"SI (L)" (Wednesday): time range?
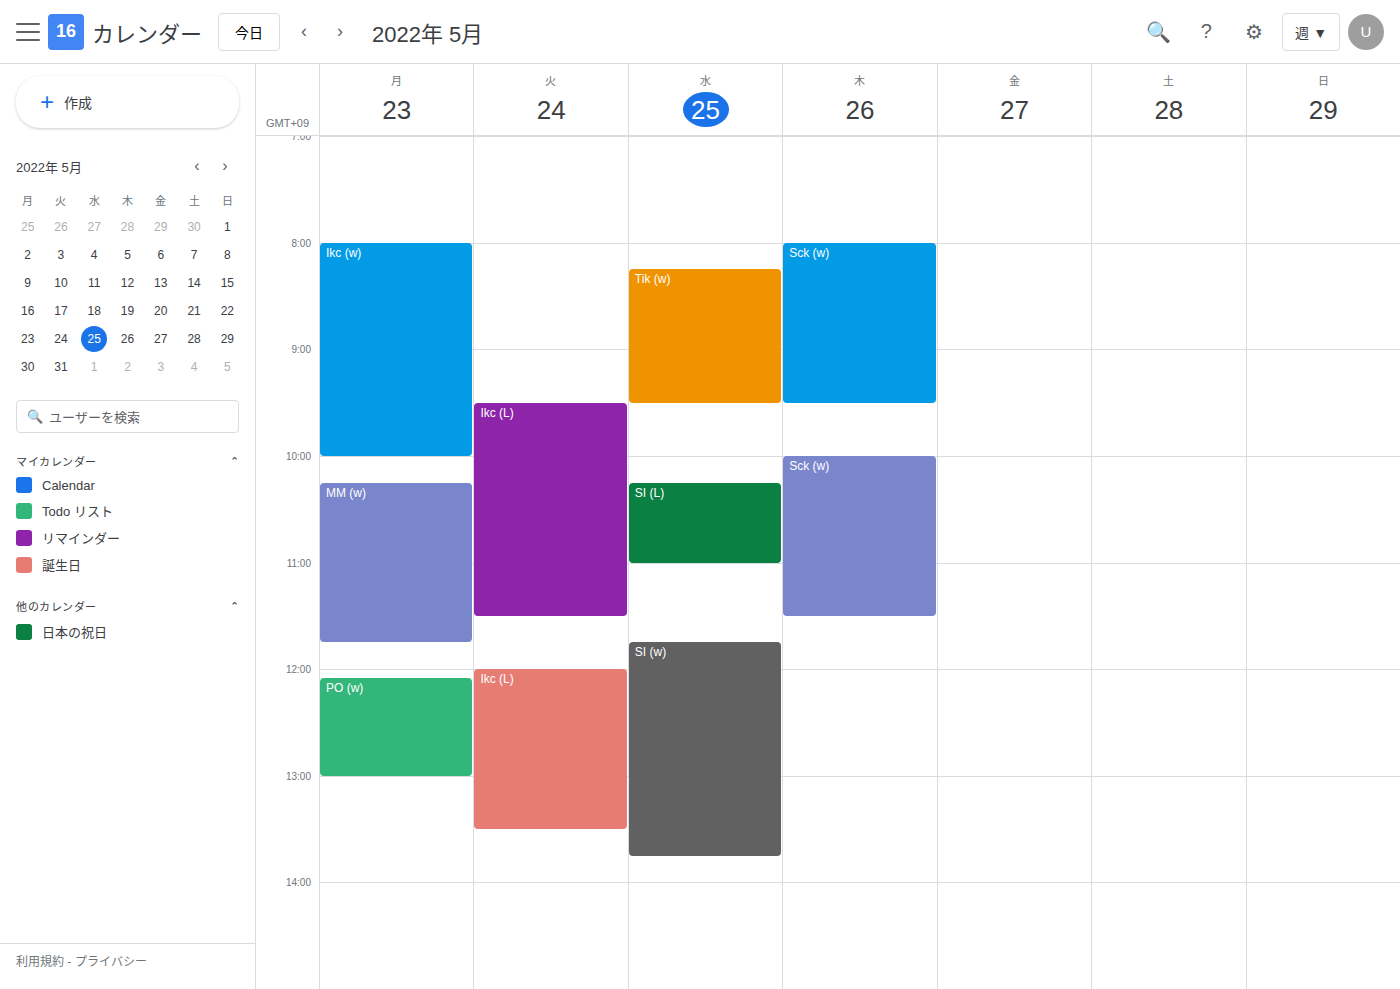
10:15 AM to 11:00 AM